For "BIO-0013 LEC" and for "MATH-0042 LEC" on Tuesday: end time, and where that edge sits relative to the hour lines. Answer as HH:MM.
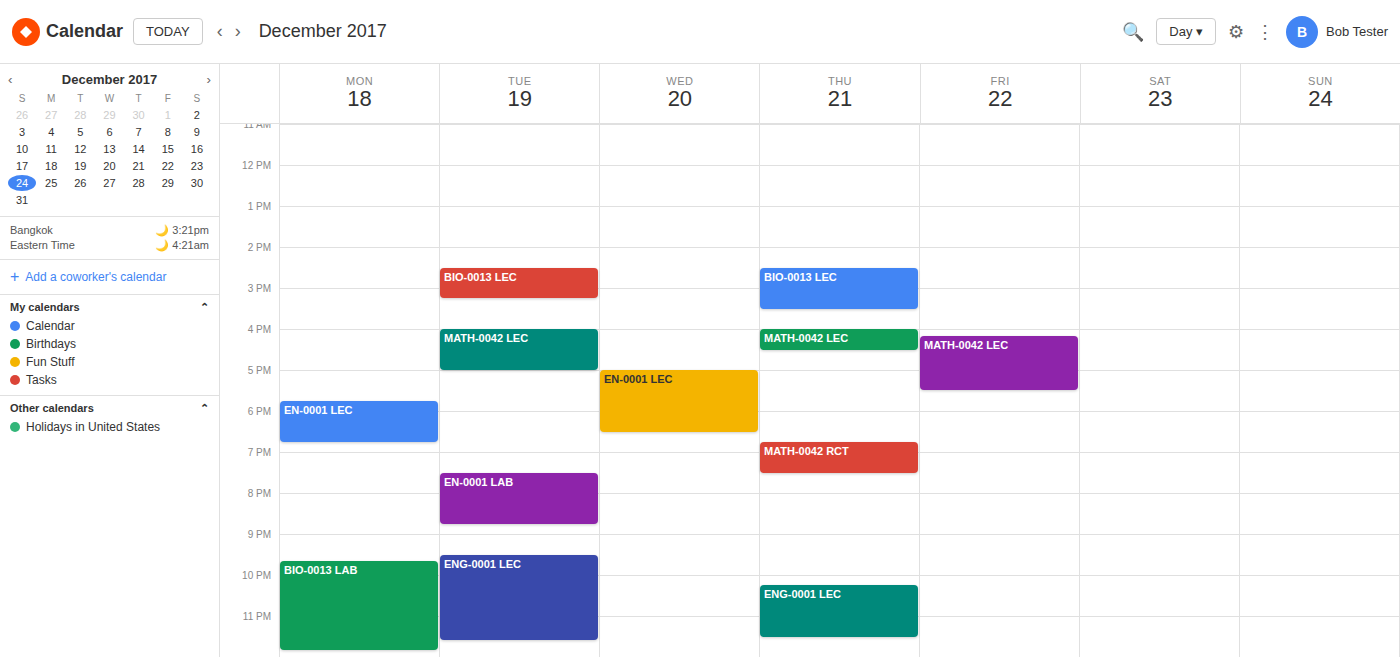
"BIO-0013 LEC": 15:15, neither: a quarter of the way from the 15:00 line to the 16:00 line. "MATH-0042 LEC": 17:00, exactly on the 17:00 line.